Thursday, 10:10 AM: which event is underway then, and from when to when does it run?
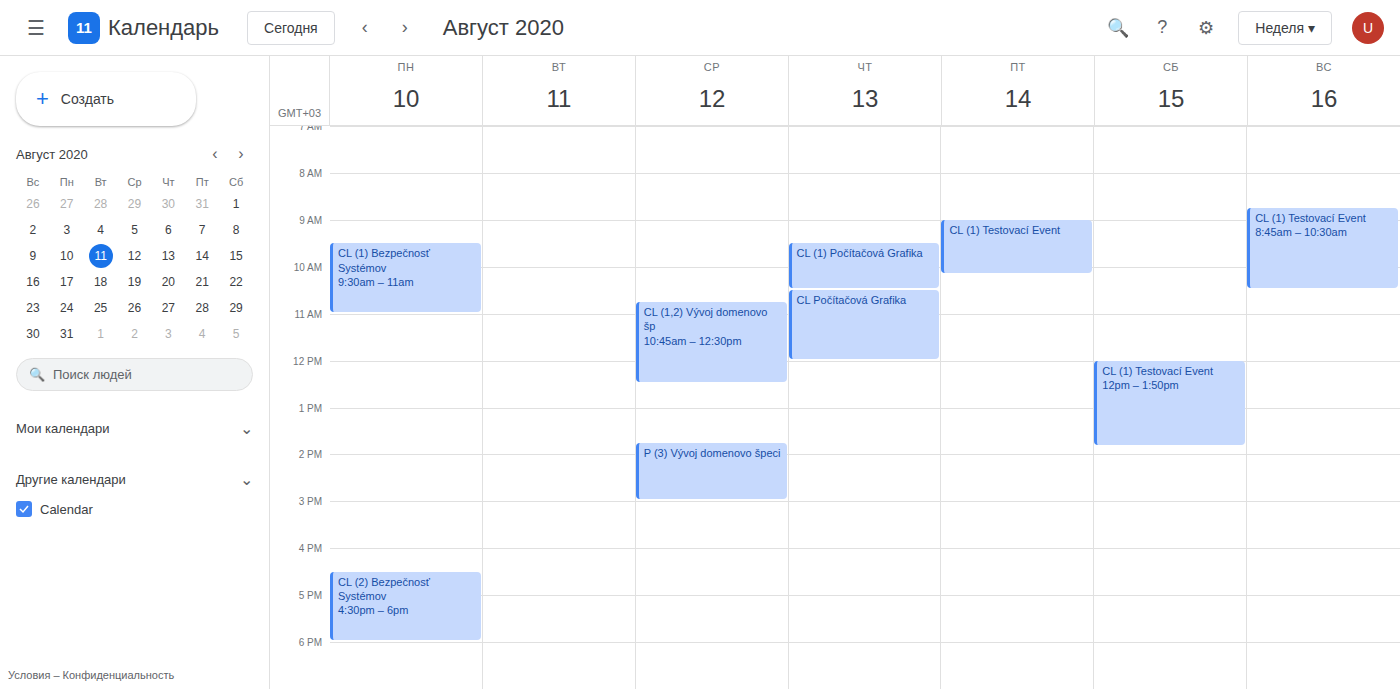
"CL (1) Počítačová Grafika", 9:30 AM to 10:30 AM